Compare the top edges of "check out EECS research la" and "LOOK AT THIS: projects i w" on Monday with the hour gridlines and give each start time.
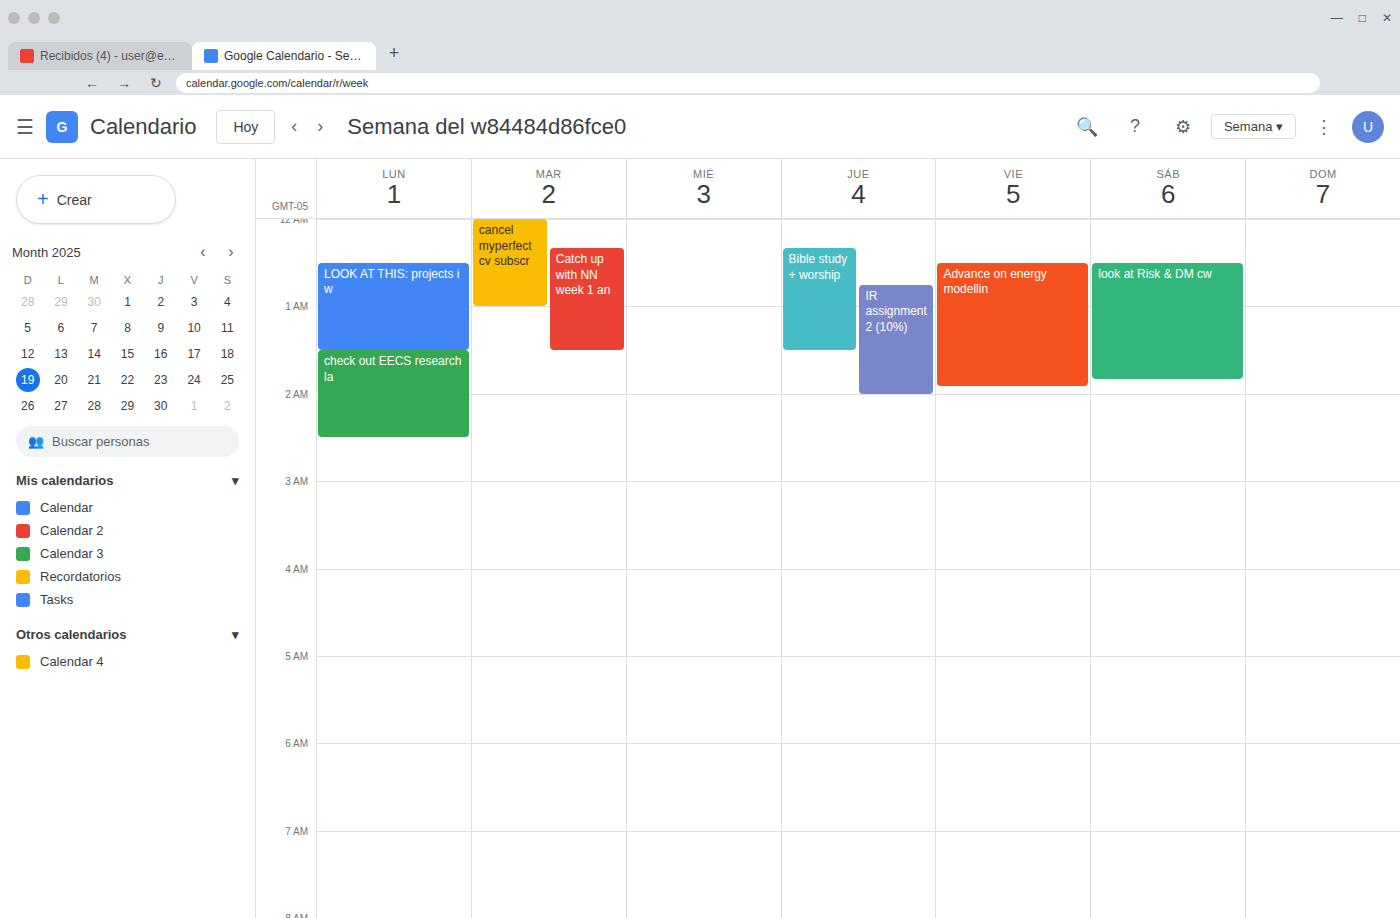
"check out EECS research la": 1:30 AM, halfway between the 1 AM and 2 AM lines. "LOOK AT THIS: projects i w": 12:30 AM, halfway between the 12 AM and 1 AM lines.